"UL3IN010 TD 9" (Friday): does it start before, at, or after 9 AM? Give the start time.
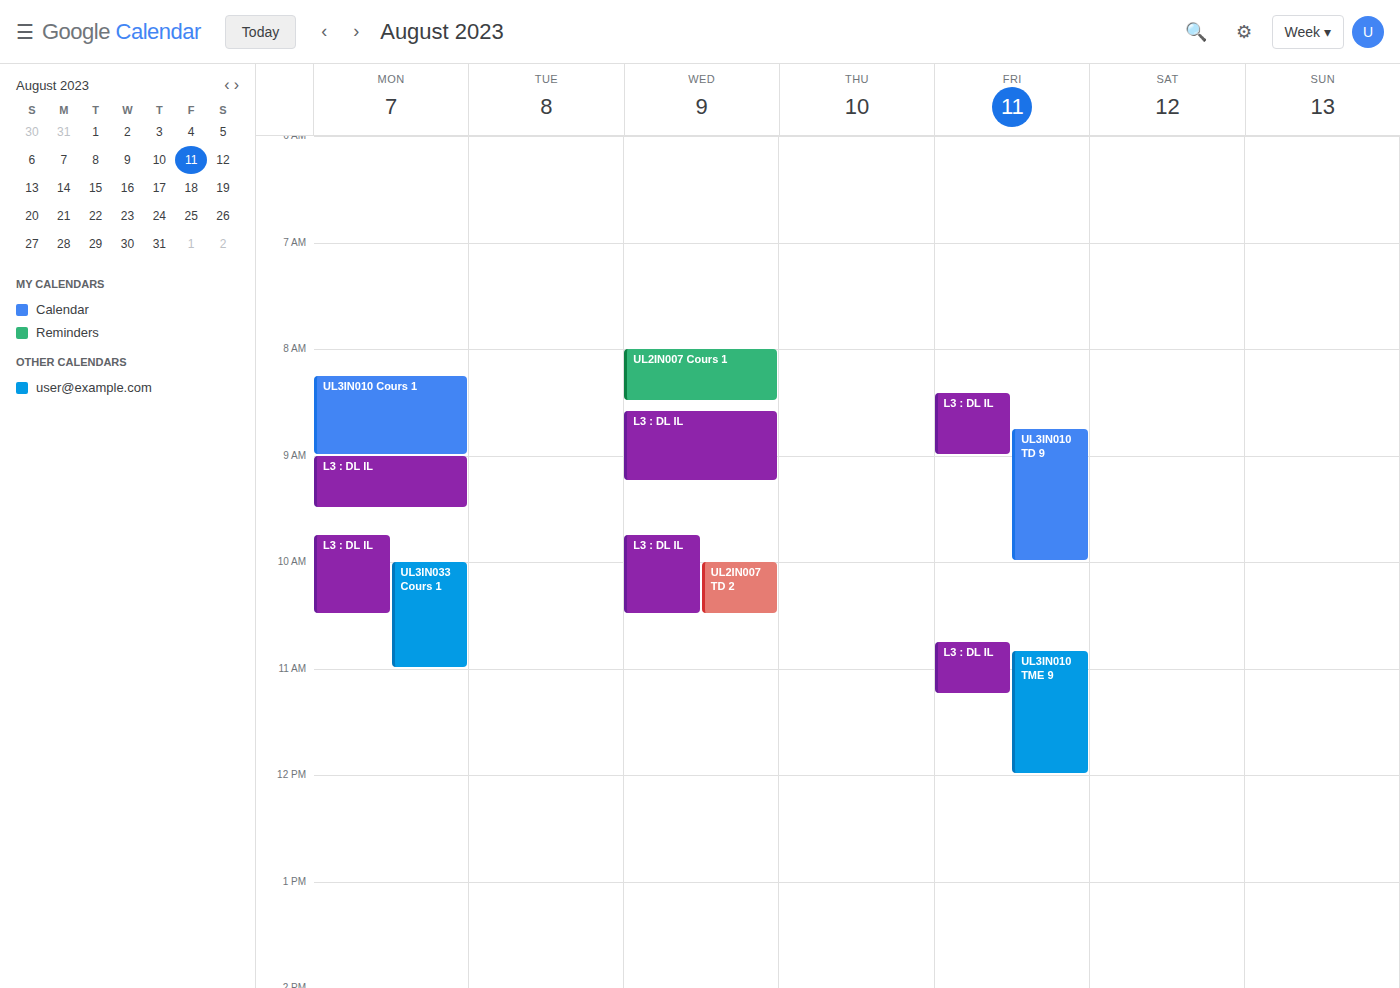
8:45 AM -- before 9 AM, 15 minutes above the 9 AM line.